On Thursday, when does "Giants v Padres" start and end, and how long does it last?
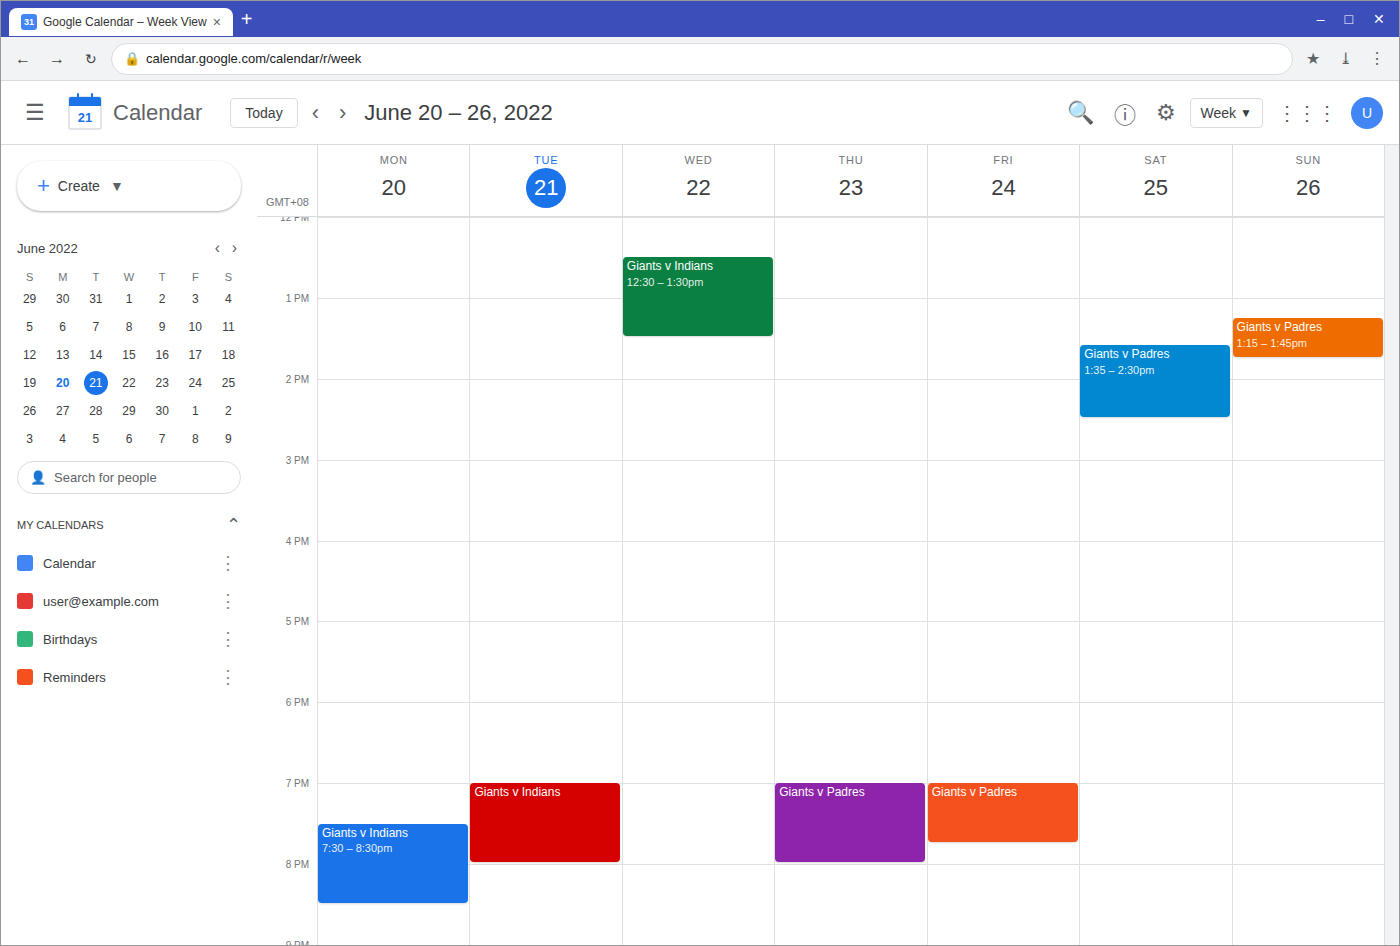
7:00 PM to 8:00 PM, 1 hour